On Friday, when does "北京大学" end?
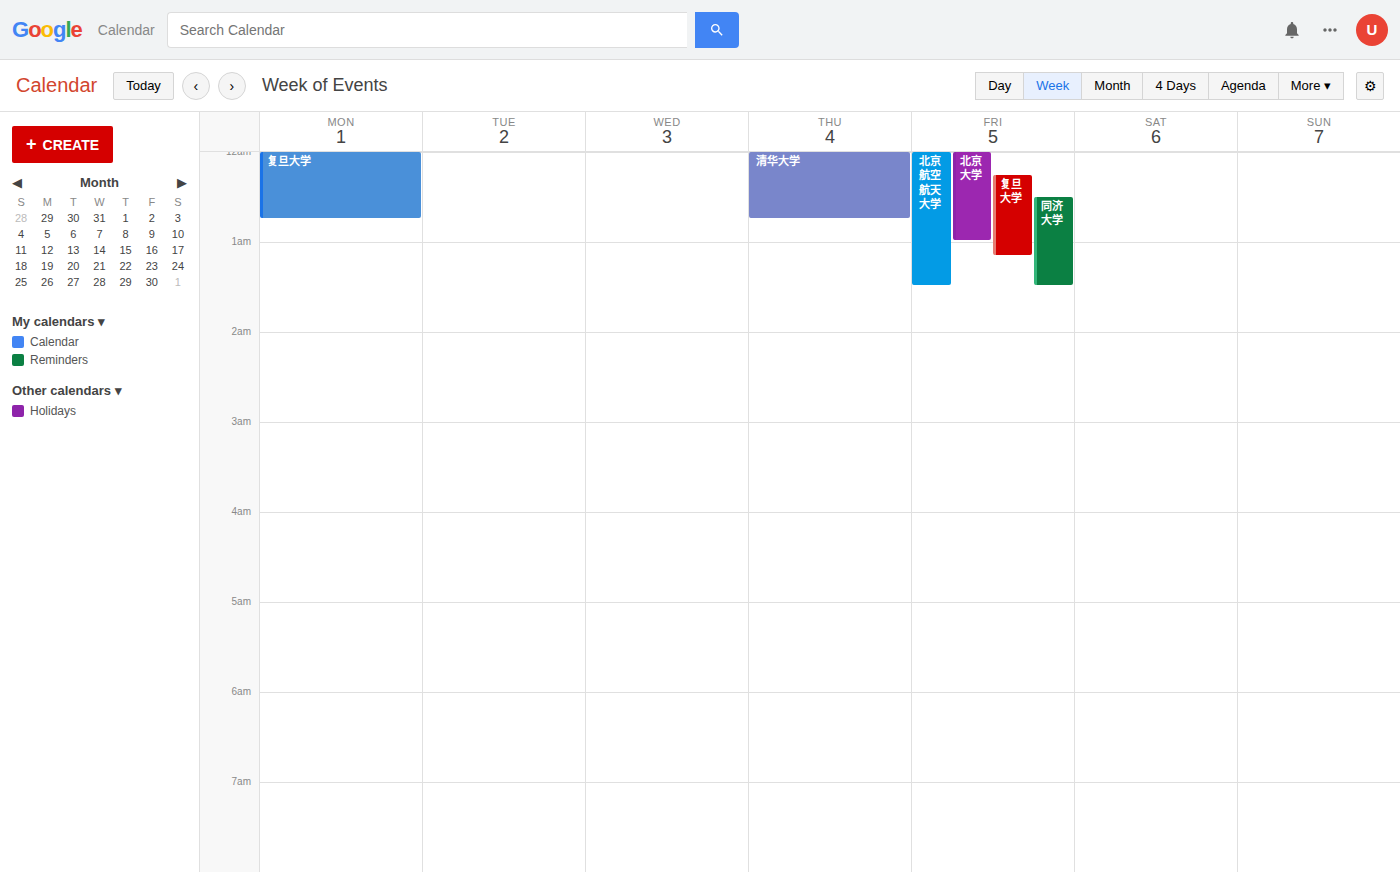
1:00 AM